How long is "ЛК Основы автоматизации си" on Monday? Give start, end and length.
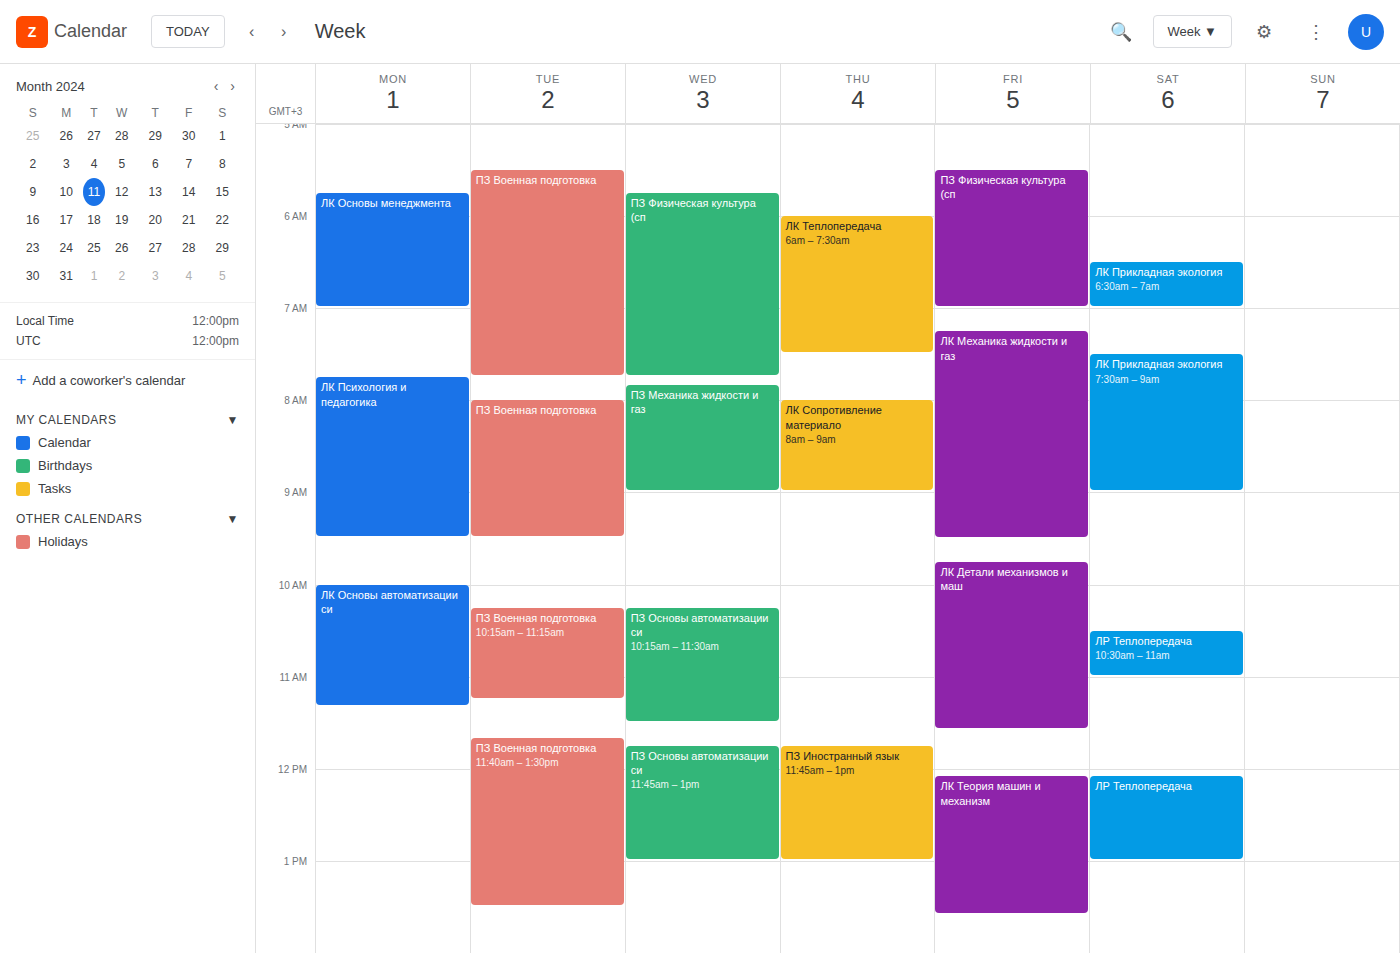
10:00 AM to 11:20 AM, 1 hour 20 minutes